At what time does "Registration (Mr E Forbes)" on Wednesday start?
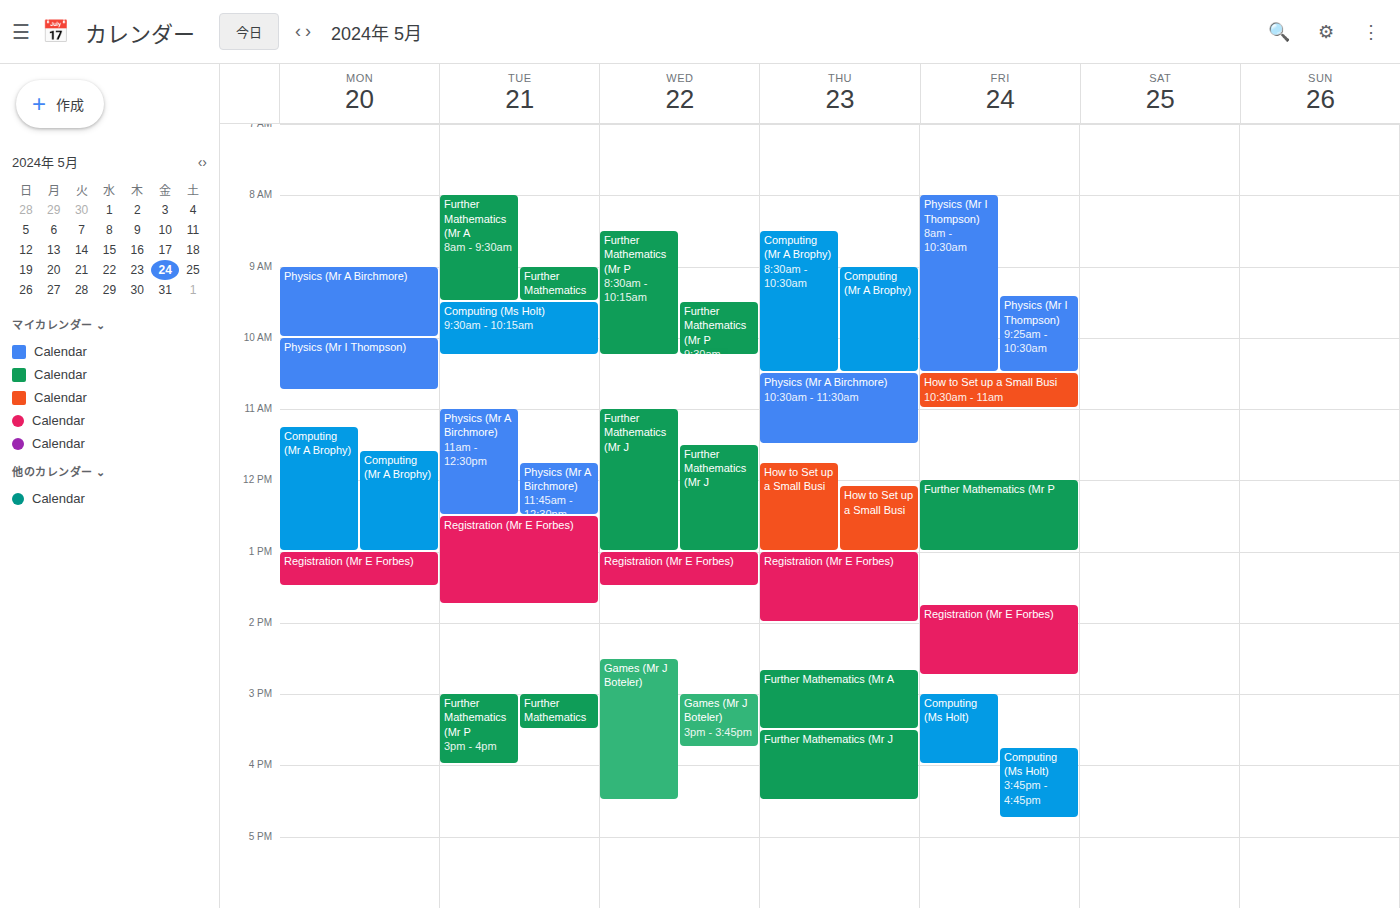
1:00 PM